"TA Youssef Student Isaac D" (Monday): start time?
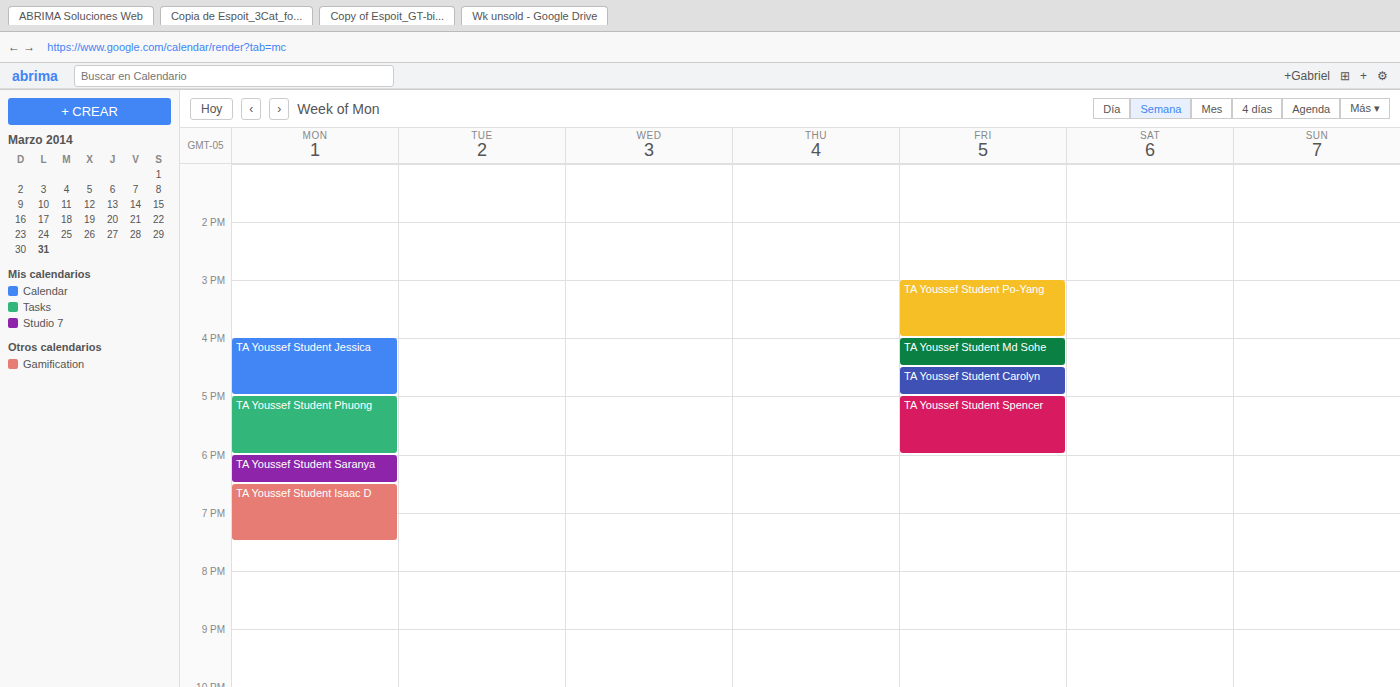
6:30 PM